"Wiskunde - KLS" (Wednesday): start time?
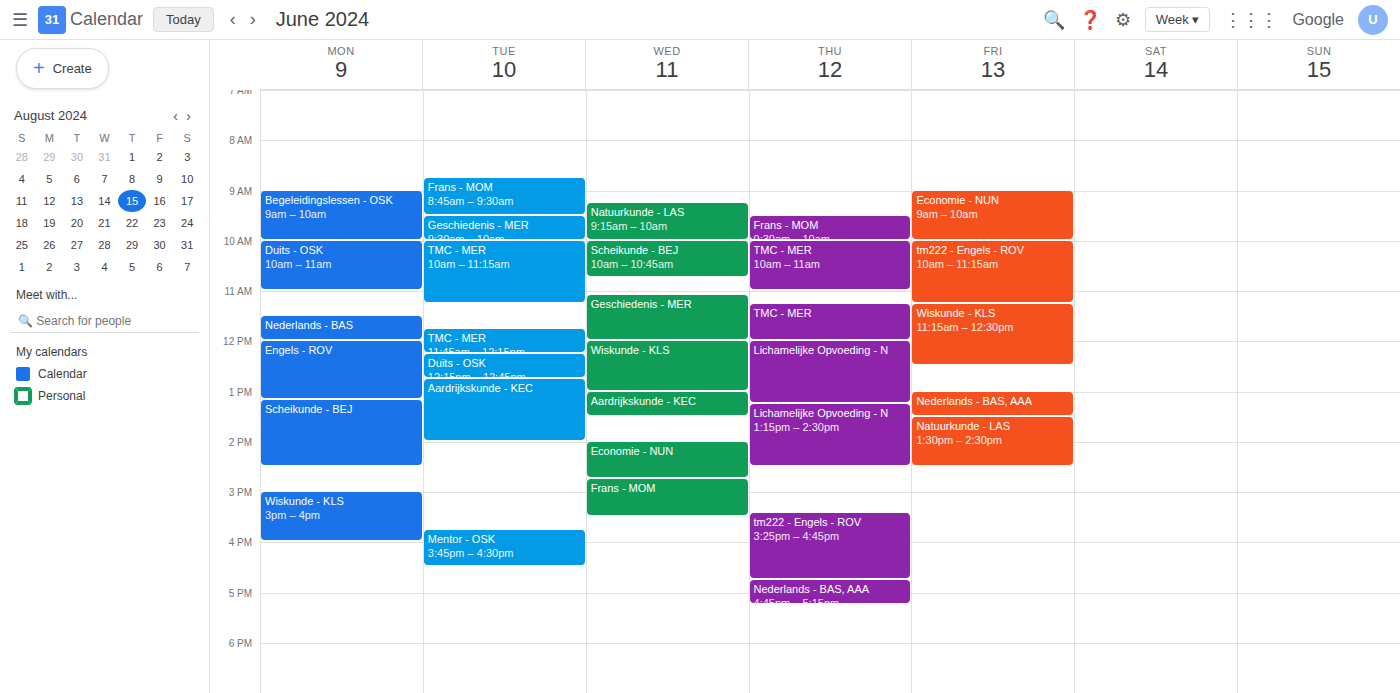
12:00